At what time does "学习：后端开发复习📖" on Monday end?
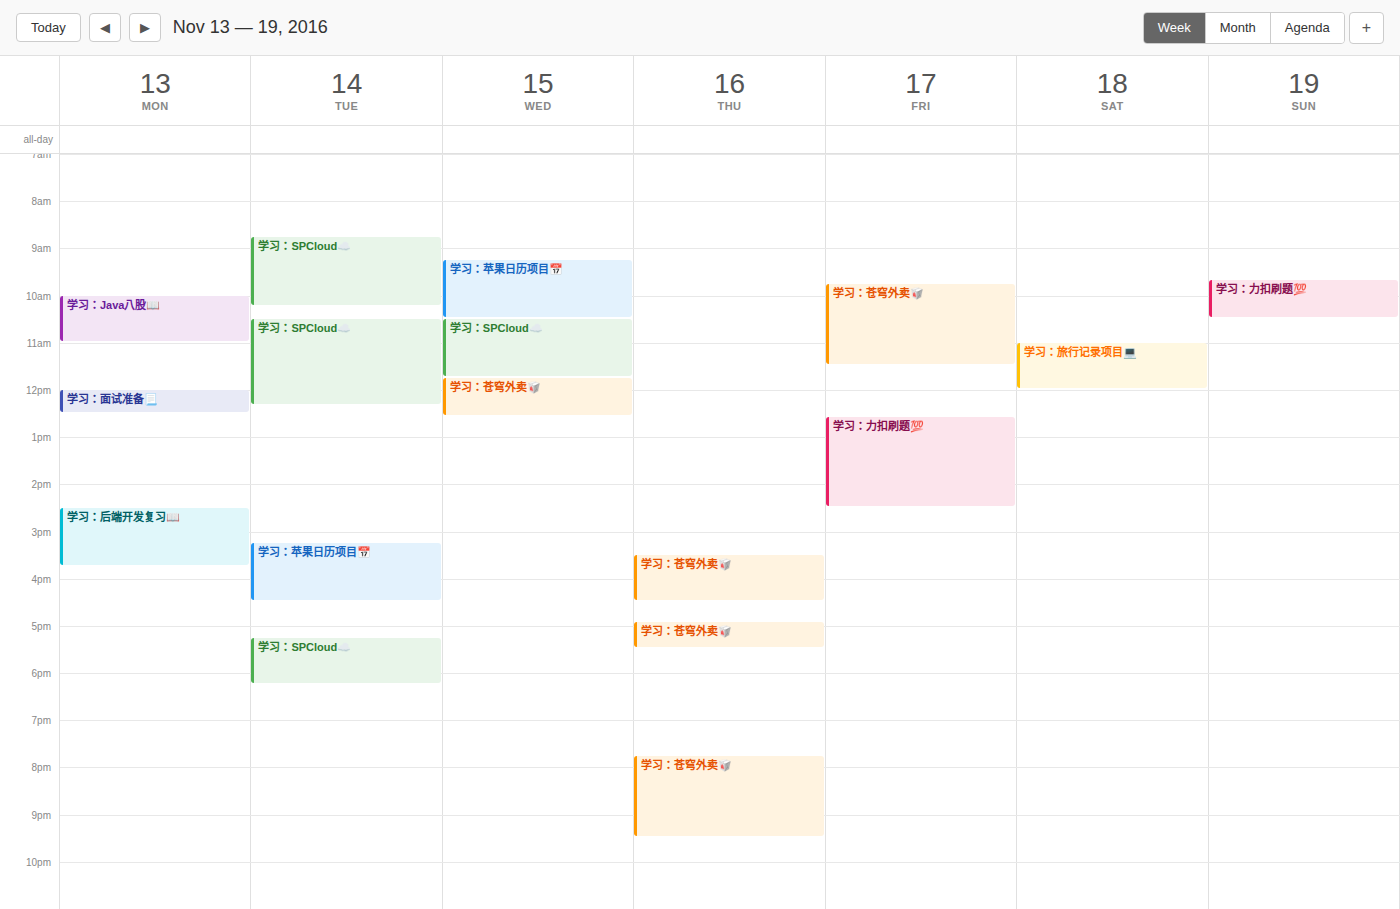
15:45